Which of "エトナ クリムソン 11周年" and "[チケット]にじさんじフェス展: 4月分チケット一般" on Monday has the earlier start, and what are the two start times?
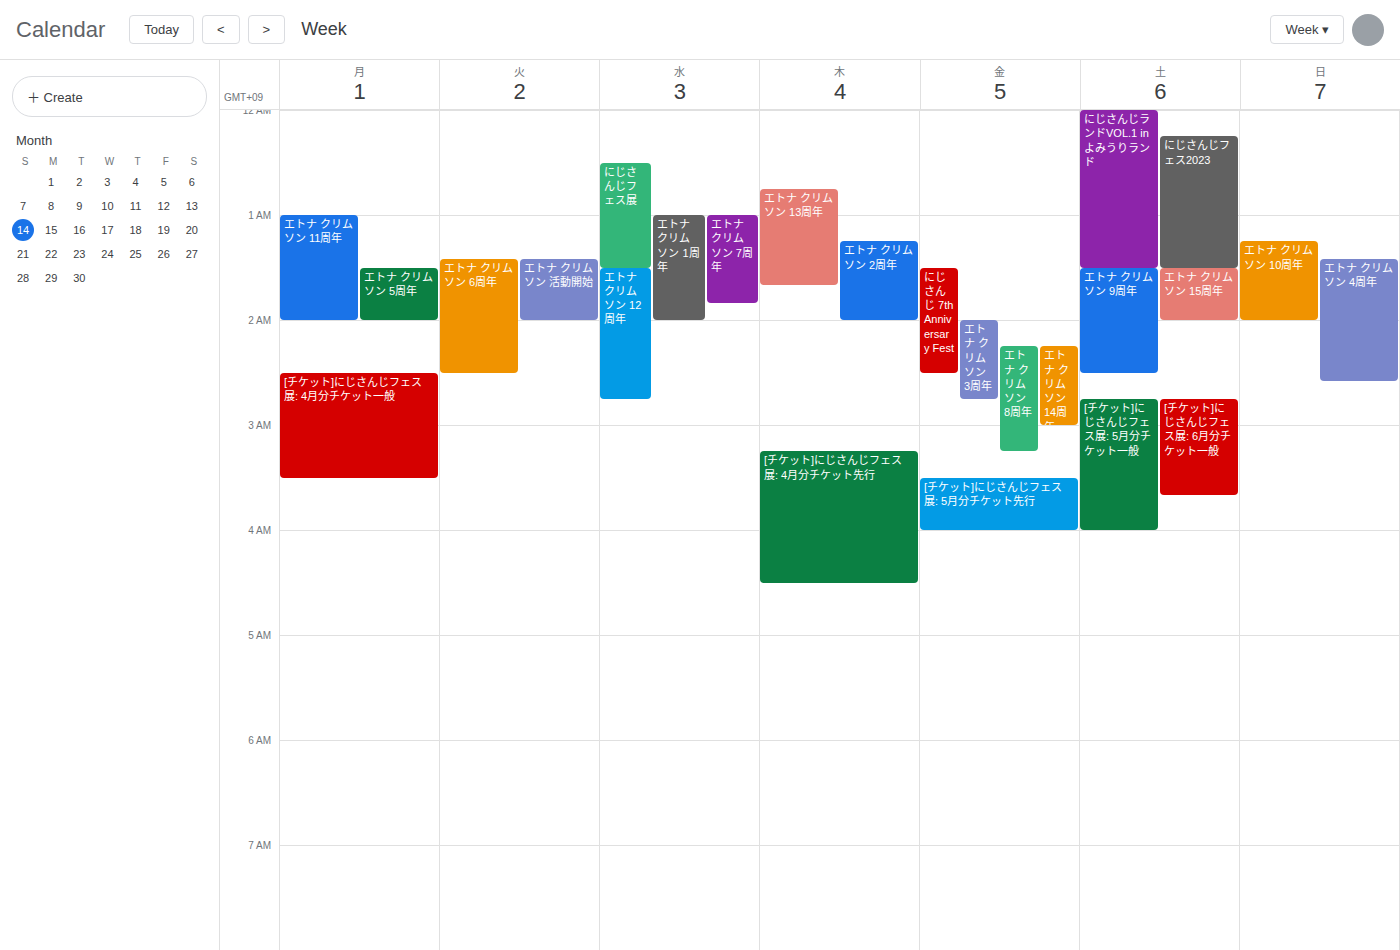
"エトナ クリムソン 11周年" 1:00 AM; "[チケット]にじさんじフェス展: 4月分チケット一般" 2:30 AM.